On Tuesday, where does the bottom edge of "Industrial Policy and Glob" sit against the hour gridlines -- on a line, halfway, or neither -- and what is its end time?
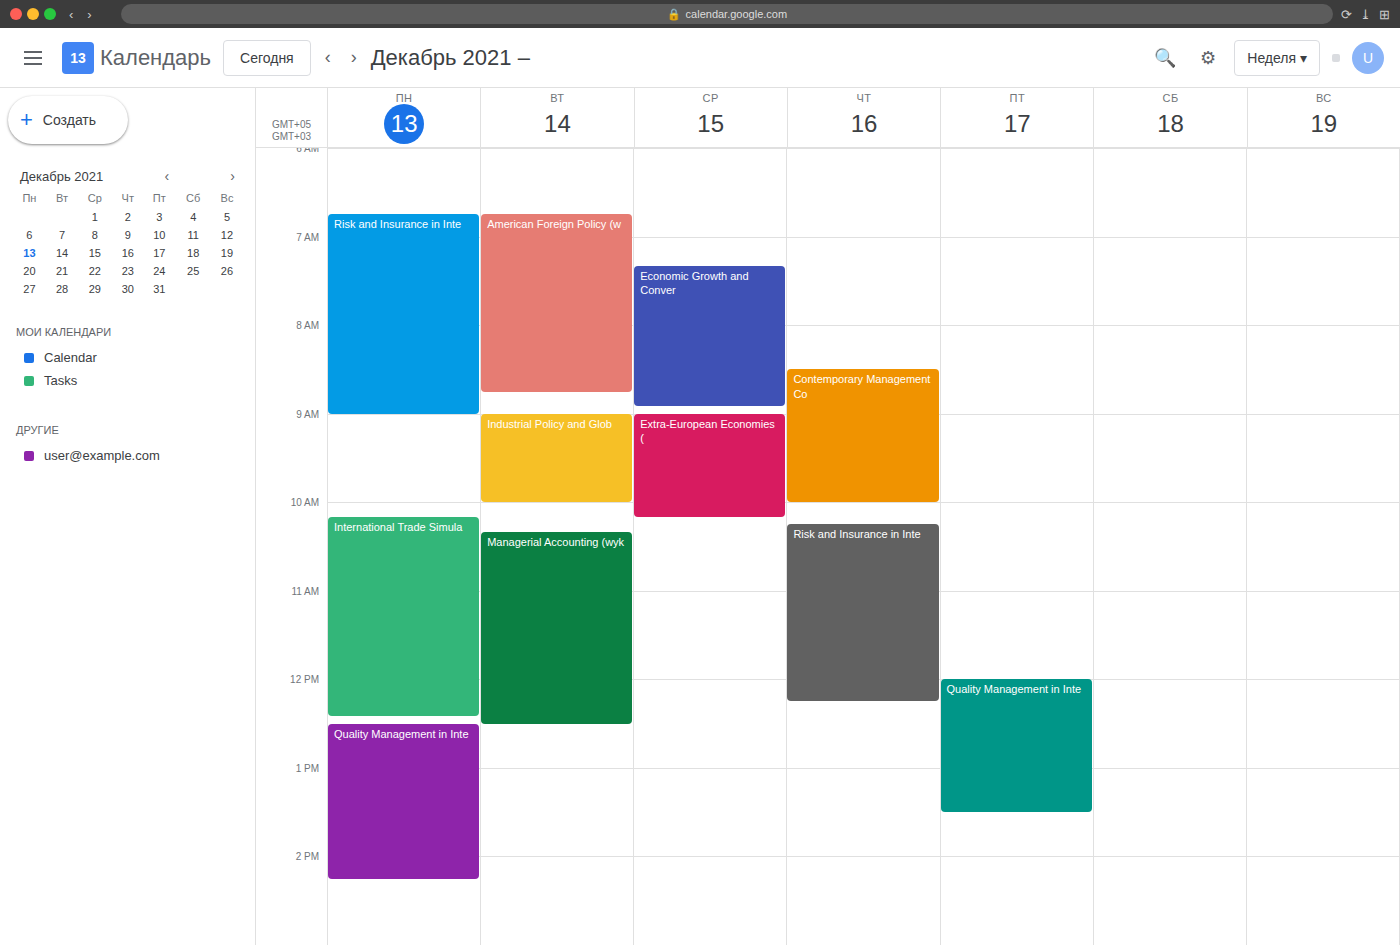
10:00 -- exactly on the 10:00 line.